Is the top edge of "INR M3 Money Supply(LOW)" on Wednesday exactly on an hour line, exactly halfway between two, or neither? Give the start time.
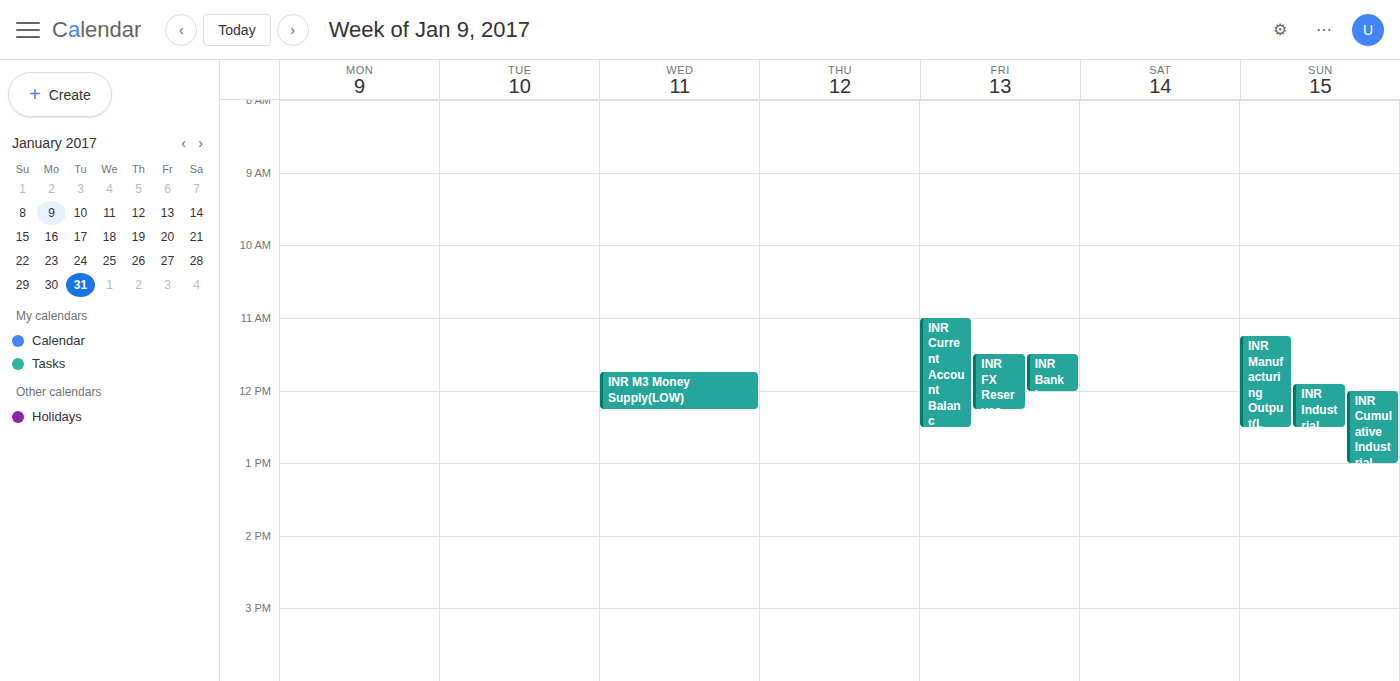
11:45 AM -- neither: three quarters of the way from the 11 AM line to the 12 PM line.